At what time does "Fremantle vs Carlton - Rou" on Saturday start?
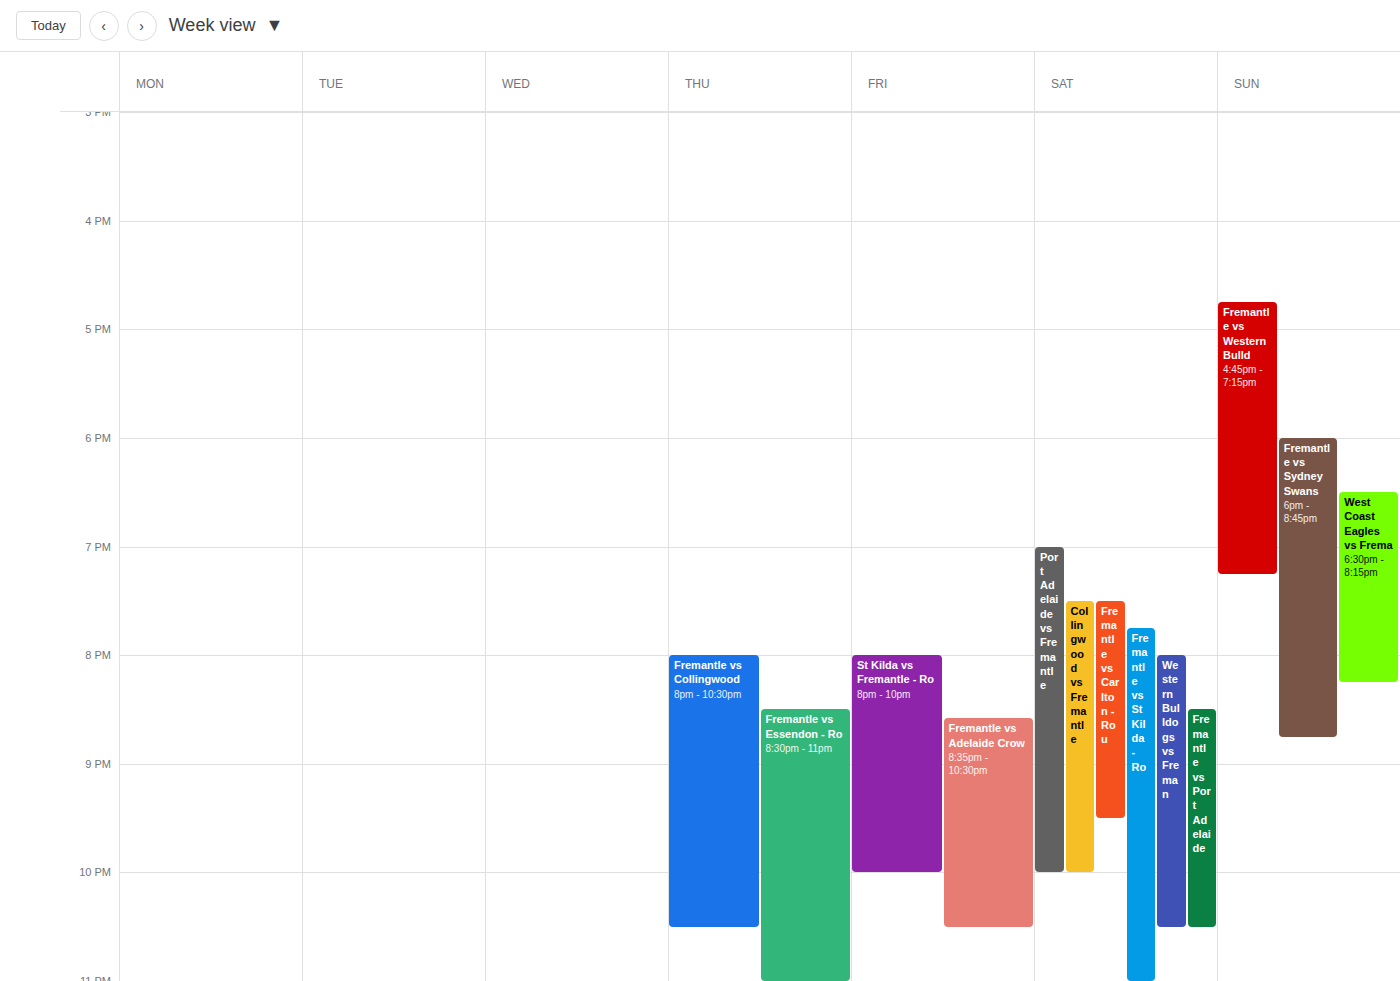
7:30 PM